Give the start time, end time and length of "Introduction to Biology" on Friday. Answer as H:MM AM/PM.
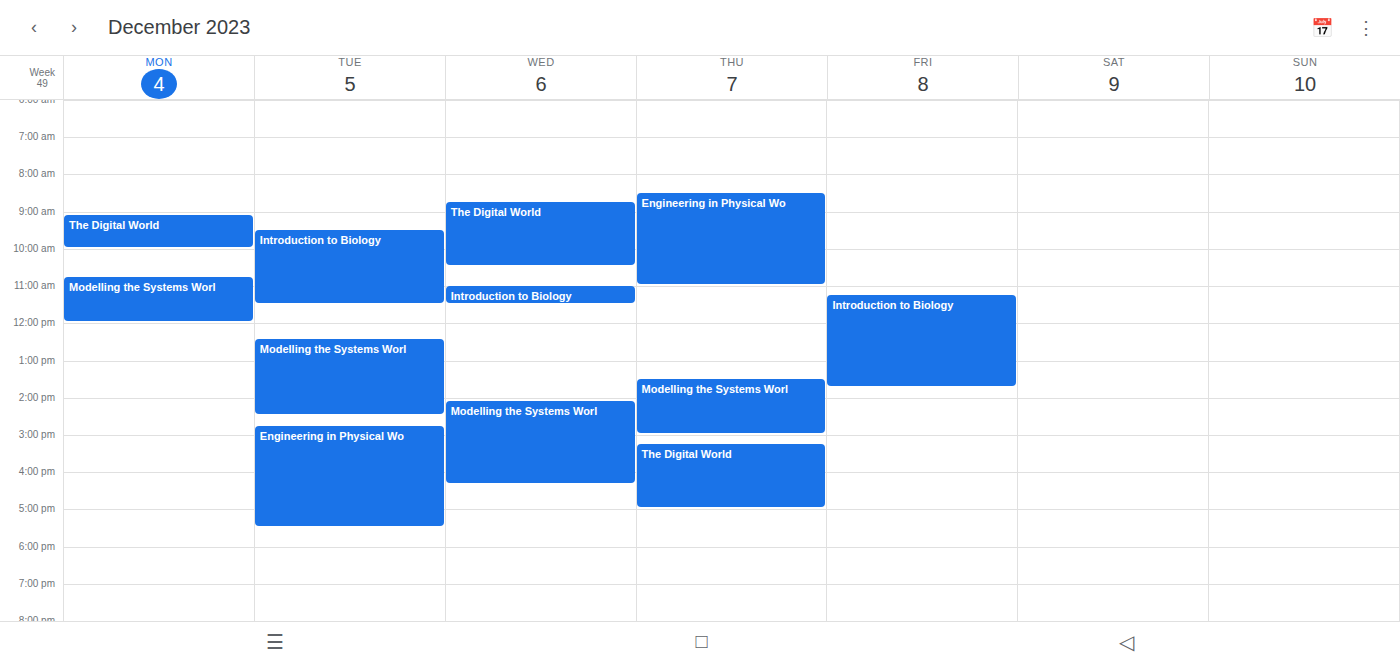
11:15 AM to 1:45 PM, 2 hours 30 minutes